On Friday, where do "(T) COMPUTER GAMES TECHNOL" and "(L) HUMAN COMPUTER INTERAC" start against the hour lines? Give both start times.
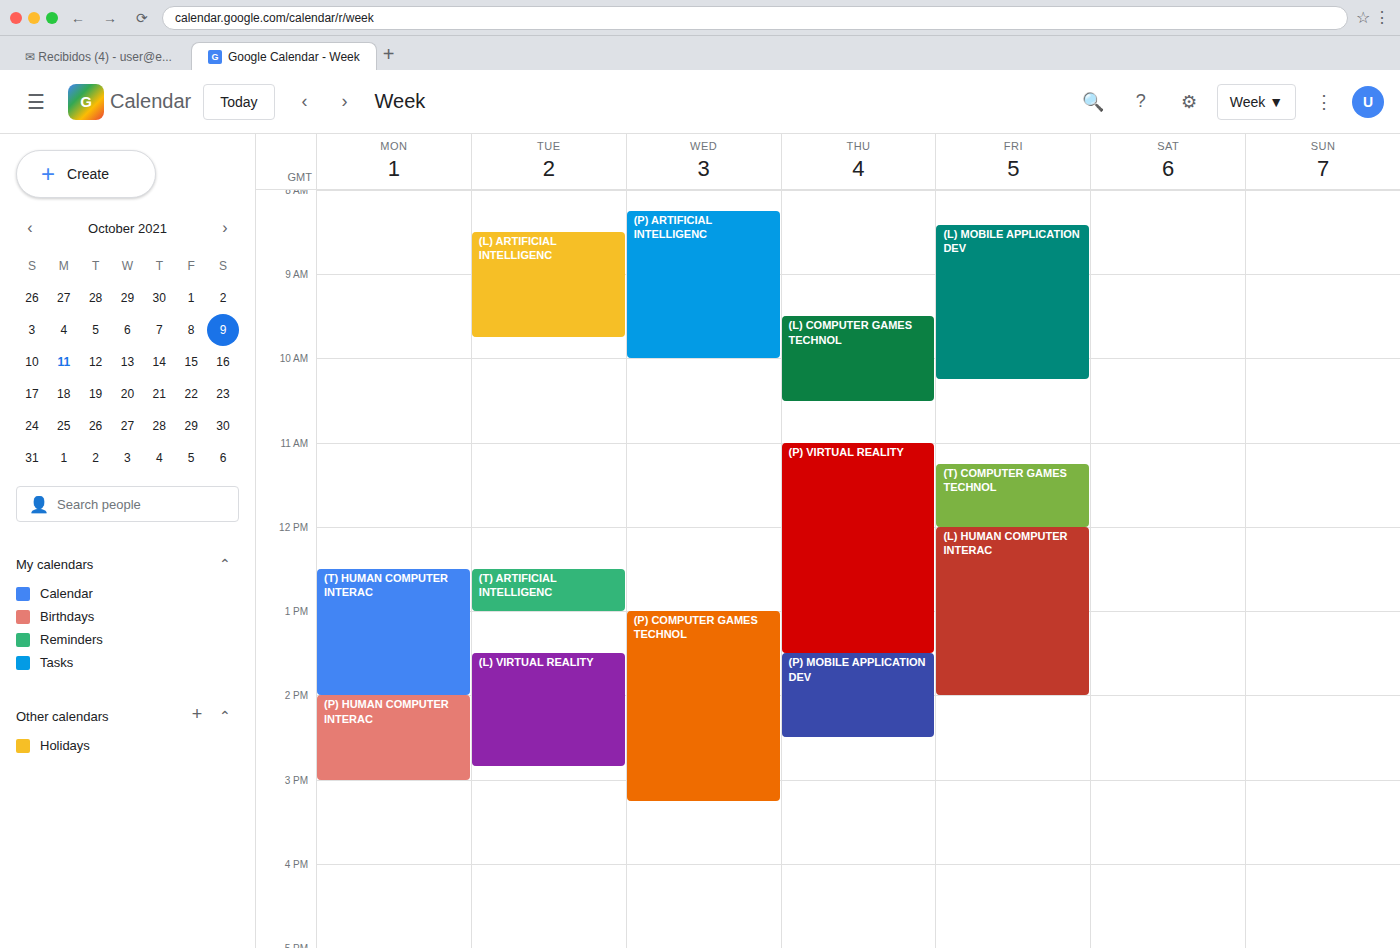
"(T) COMPUTER GAMES TECHNOL": 11:15 AM, neither: a quarter of the way from the 11 AM line to the 12 PM line. "(L) HUMAN COMPUTER INTERAC": 12:00 PM, exactly on the 12 PM line.